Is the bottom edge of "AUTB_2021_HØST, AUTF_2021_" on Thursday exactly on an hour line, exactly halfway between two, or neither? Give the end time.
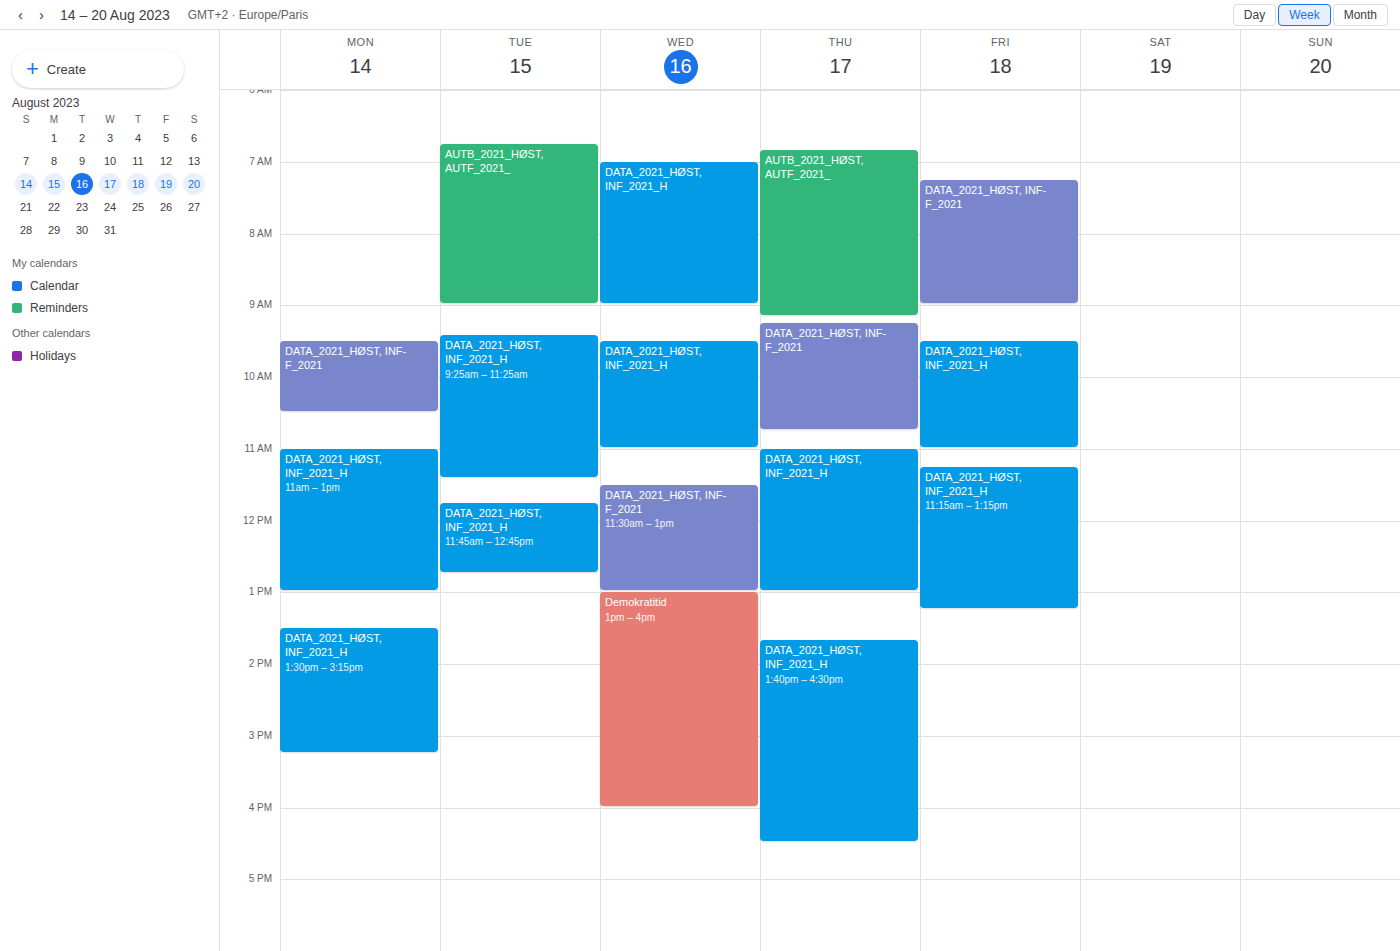
9:10 AM -- neither: 10 minutes below the 9 AM line and 50 minutes above the 10 AM line.